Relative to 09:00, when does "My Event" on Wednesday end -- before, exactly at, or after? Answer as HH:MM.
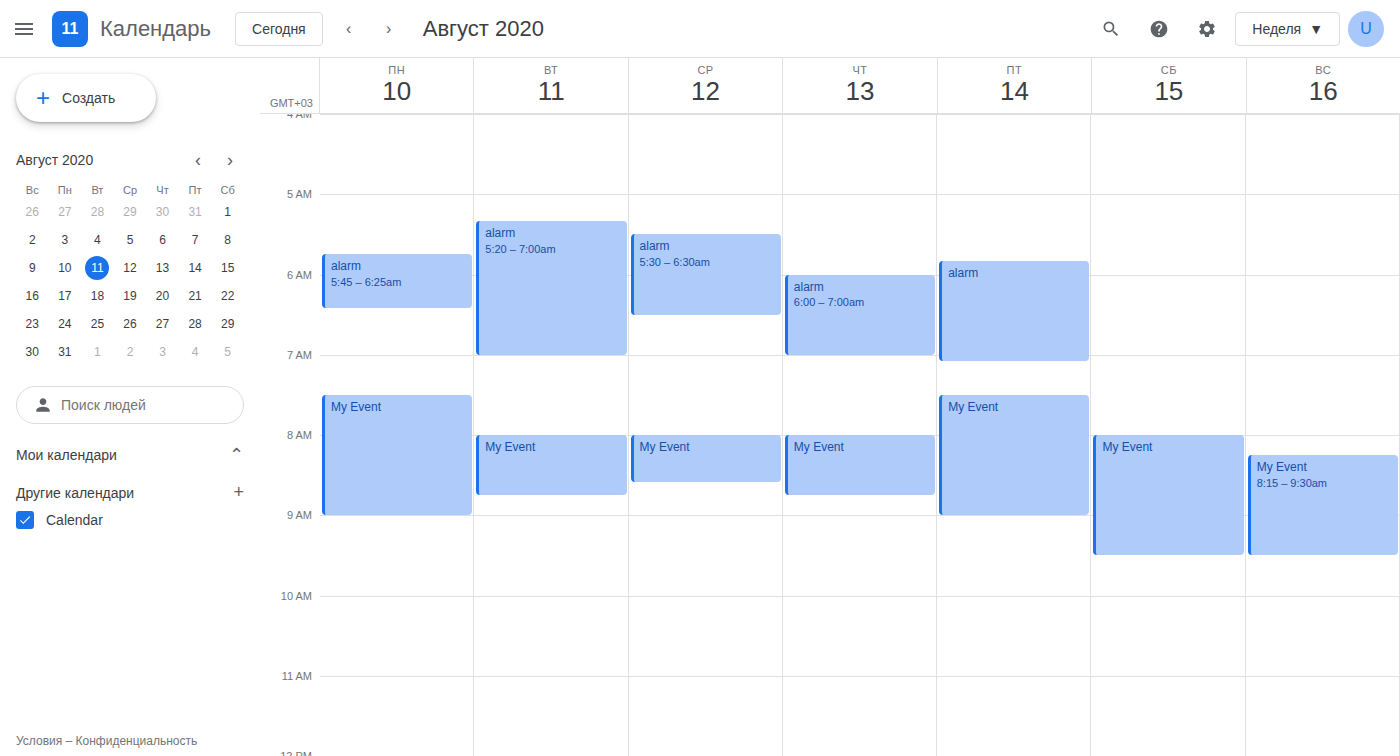
08:35 -- before 09:00, 25 minutes above the 09:00 line.